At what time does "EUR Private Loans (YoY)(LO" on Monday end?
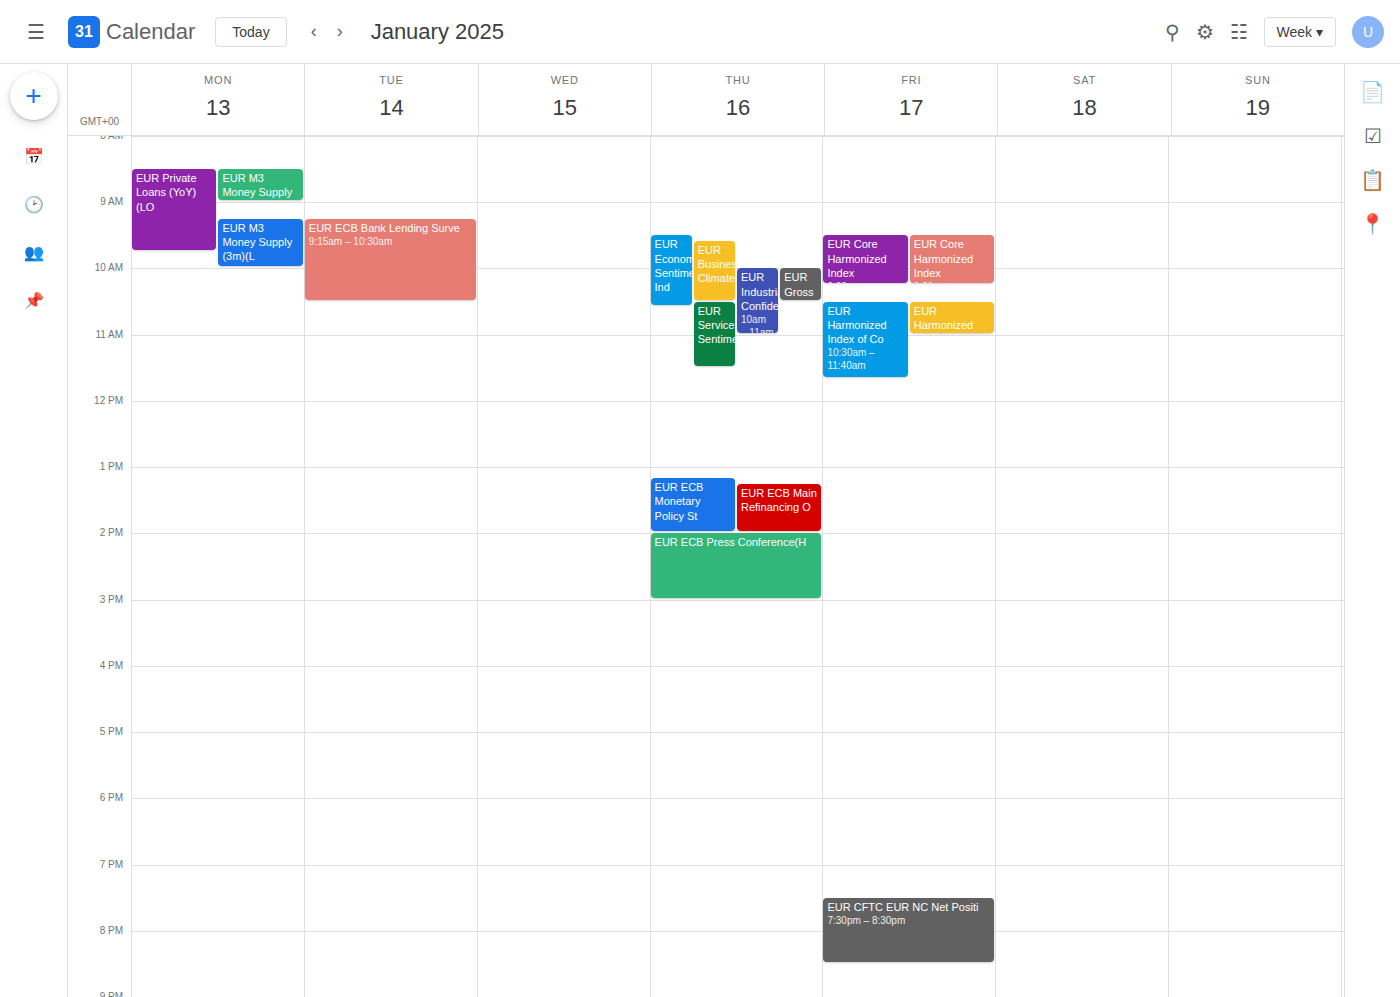
09:45